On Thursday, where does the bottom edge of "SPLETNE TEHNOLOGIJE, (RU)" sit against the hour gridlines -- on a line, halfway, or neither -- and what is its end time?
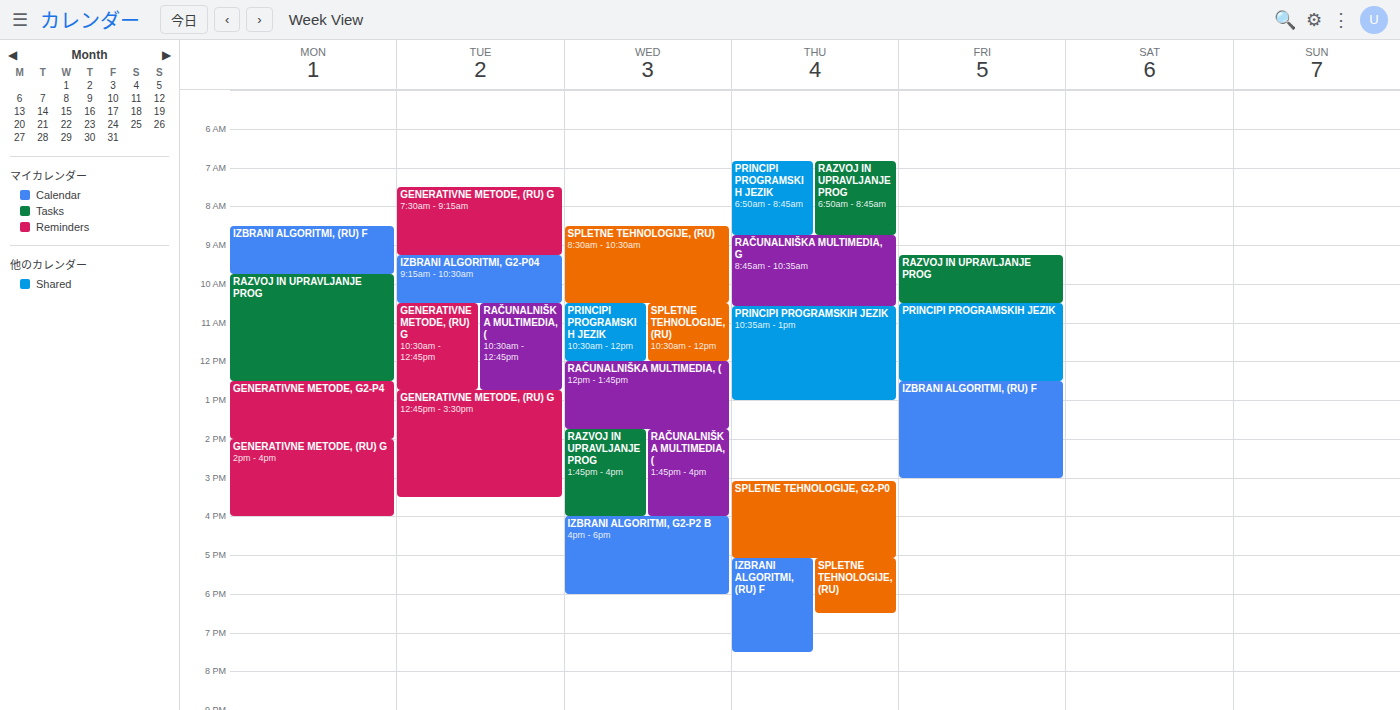
6:30 PM -- halfway between the 6 PM and 7 PM lines.